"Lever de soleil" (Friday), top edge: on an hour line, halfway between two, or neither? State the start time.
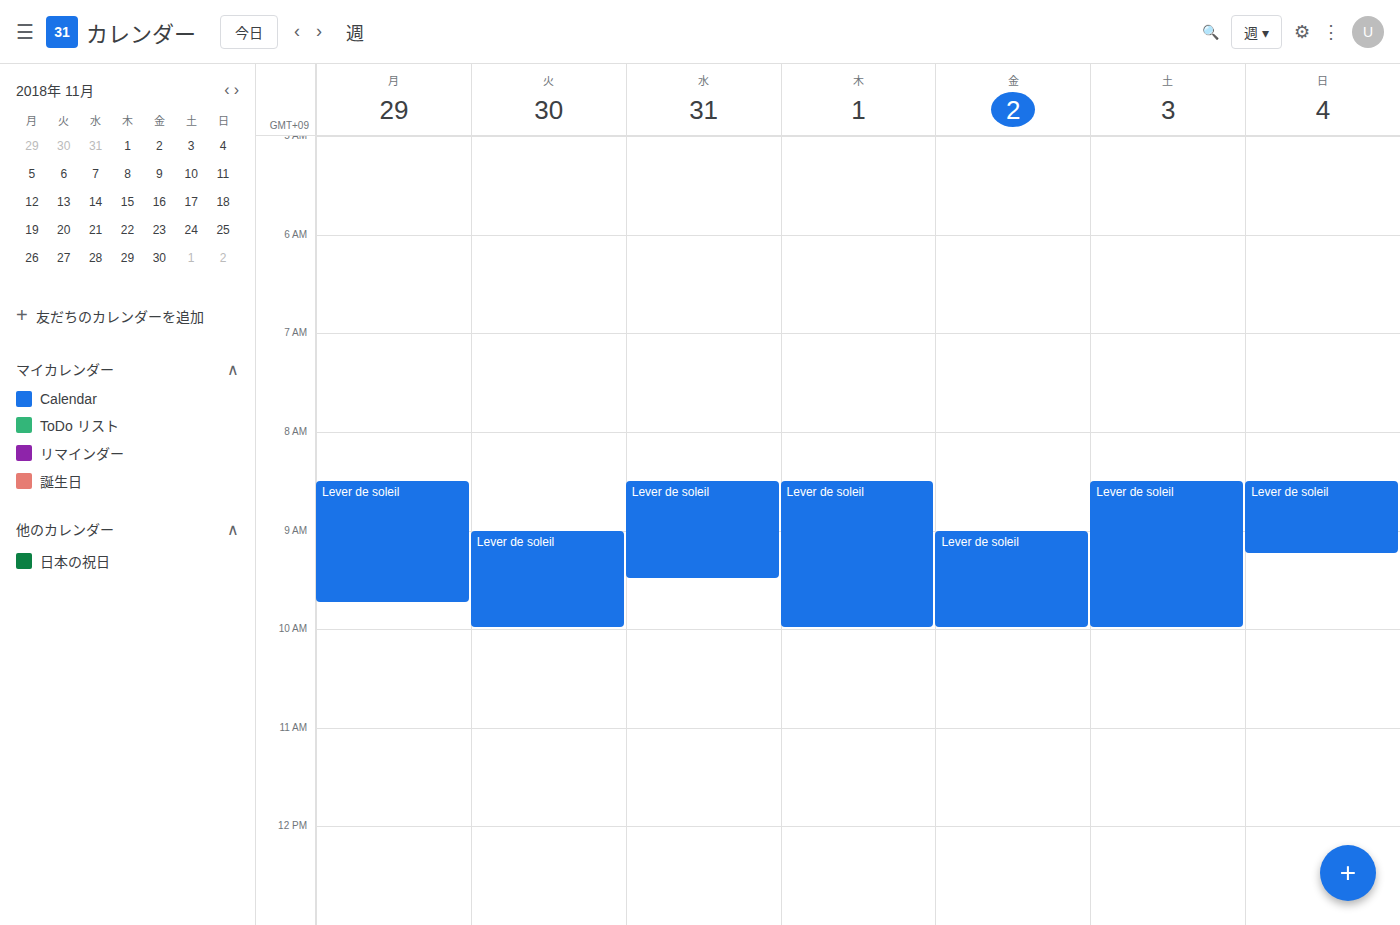
9:00 AM -- exactly on the 9 AM line.